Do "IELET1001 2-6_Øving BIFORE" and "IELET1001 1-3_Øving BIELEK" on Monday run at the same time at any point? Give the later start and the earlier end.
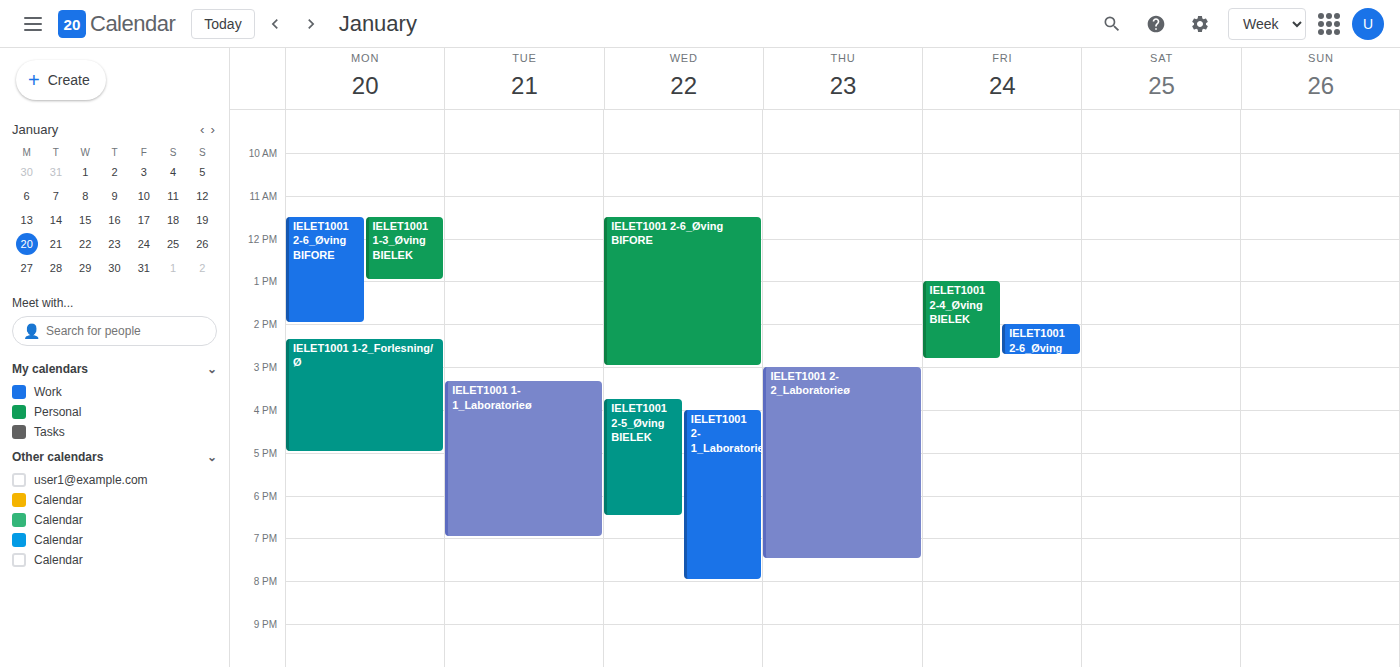
"IELET1001 1-3_Øving BIELEK" runs 11:30 AM to 1:00 PM, inside "IELET1001 2-6_Øving BIFORE" -- they overlap.